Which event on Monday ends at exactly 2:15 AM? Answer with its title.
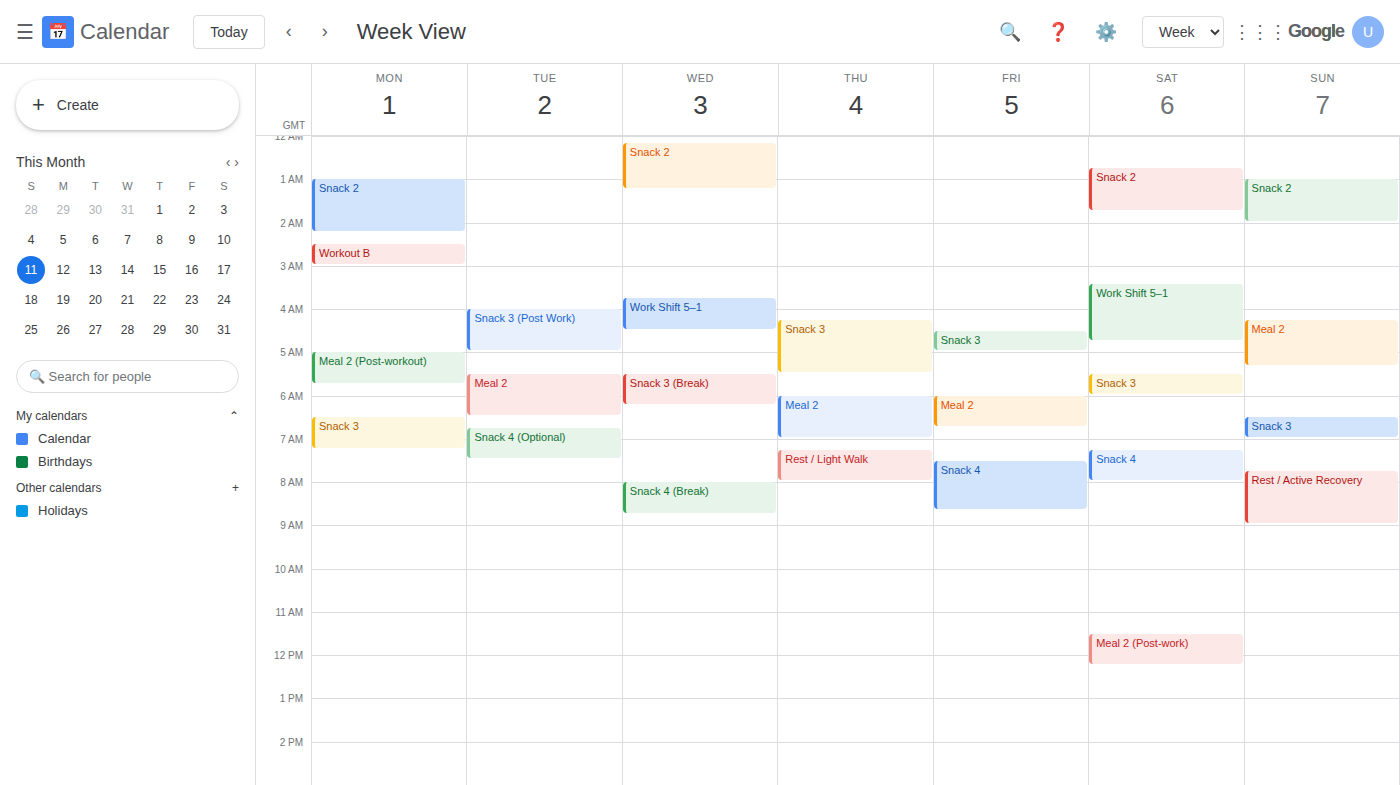
"Snack 2"